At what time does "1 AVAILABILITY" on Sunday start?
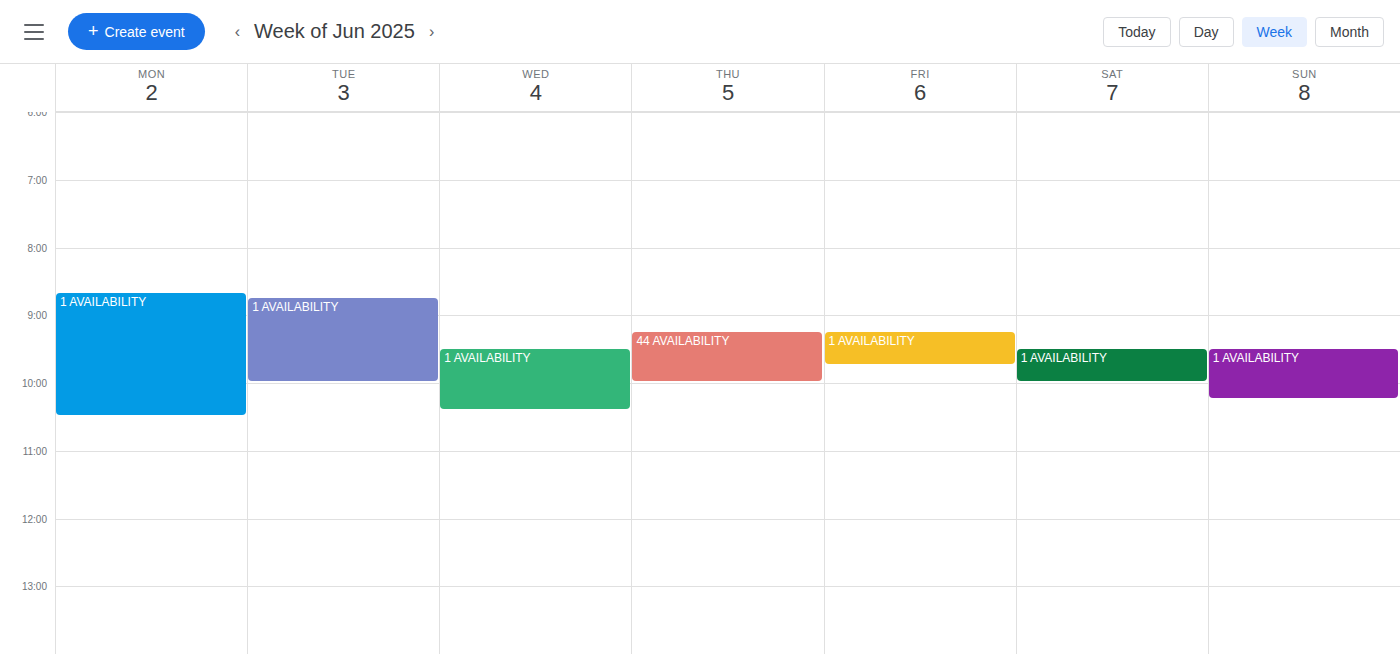
09:30